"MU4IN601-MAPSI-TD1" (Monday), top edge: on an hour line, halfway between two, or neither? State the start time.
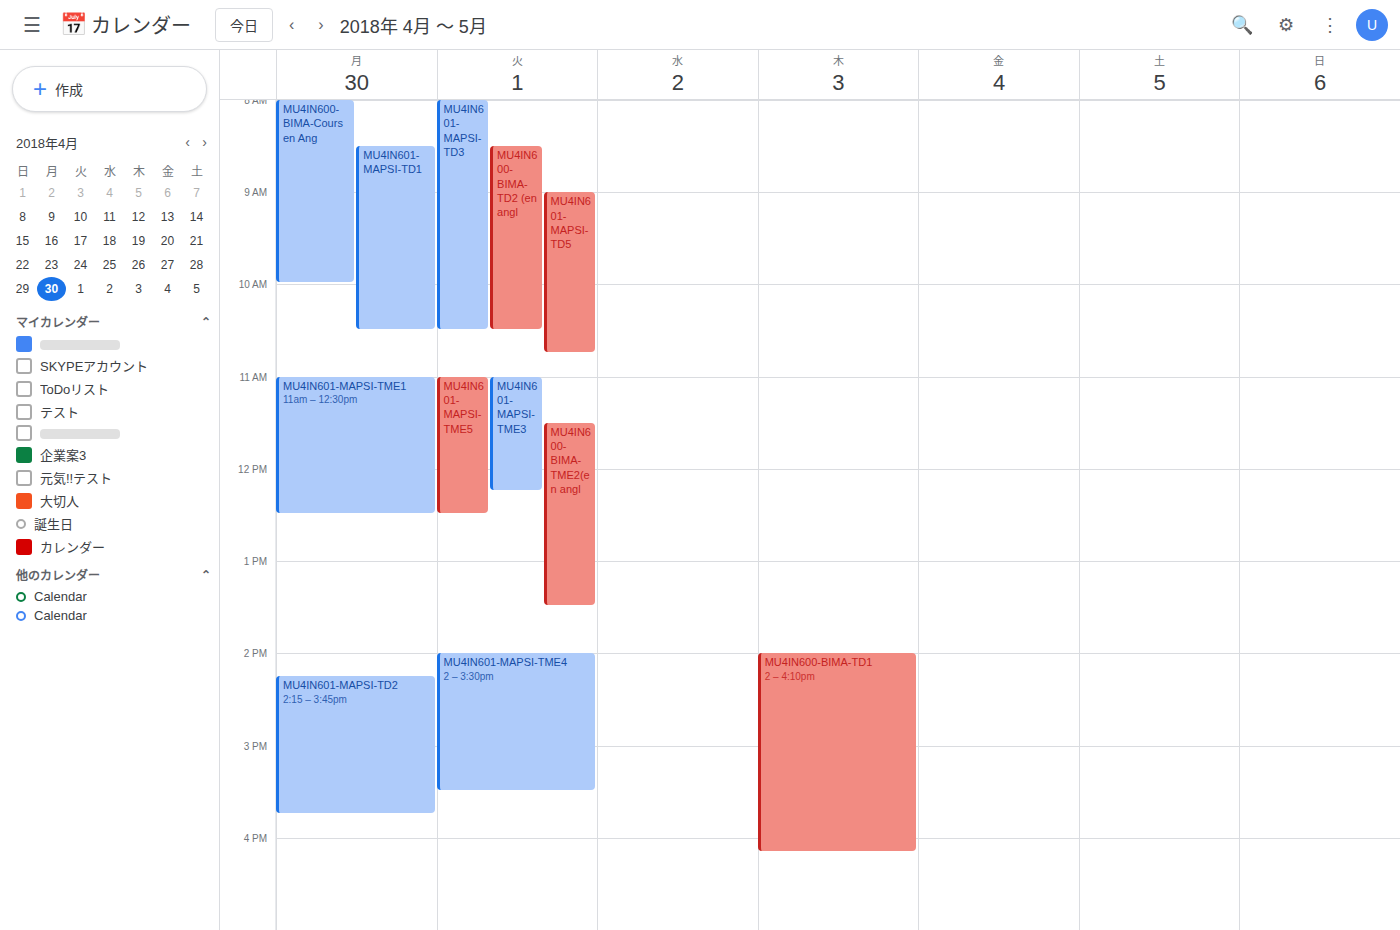
8:30 AM -- halfway between the 8 AM and 9 AM lines.